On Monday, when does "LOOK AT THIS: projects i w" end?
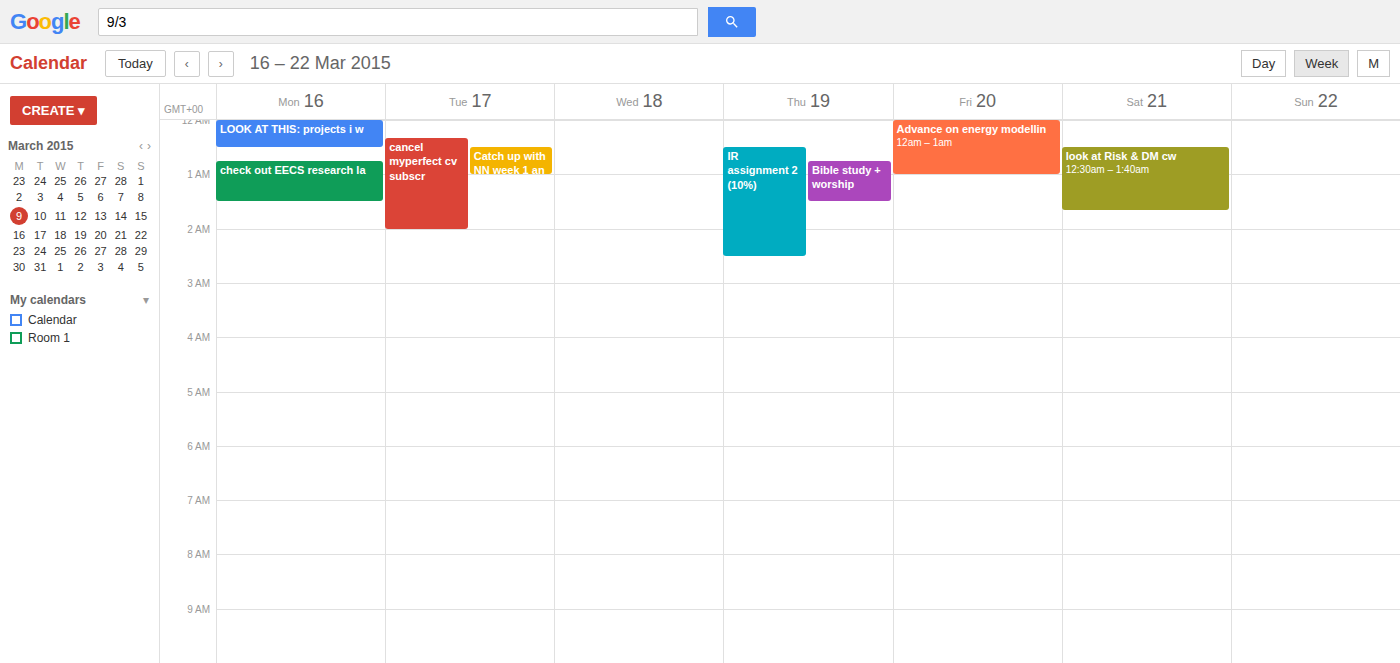
12:30 AM